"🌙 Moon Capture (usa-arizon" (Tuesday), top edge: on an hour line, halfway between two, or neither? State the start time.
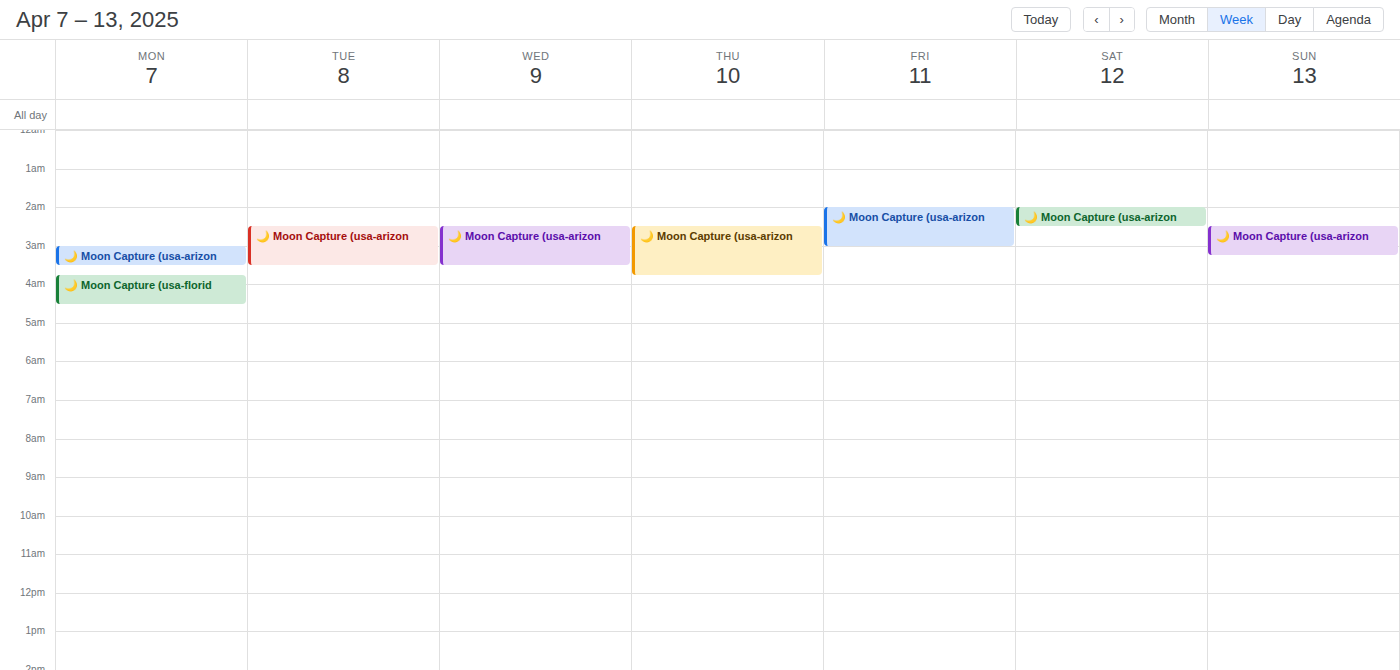
2:30 AM -- halfway between the 2 AM and 3 AM lines.